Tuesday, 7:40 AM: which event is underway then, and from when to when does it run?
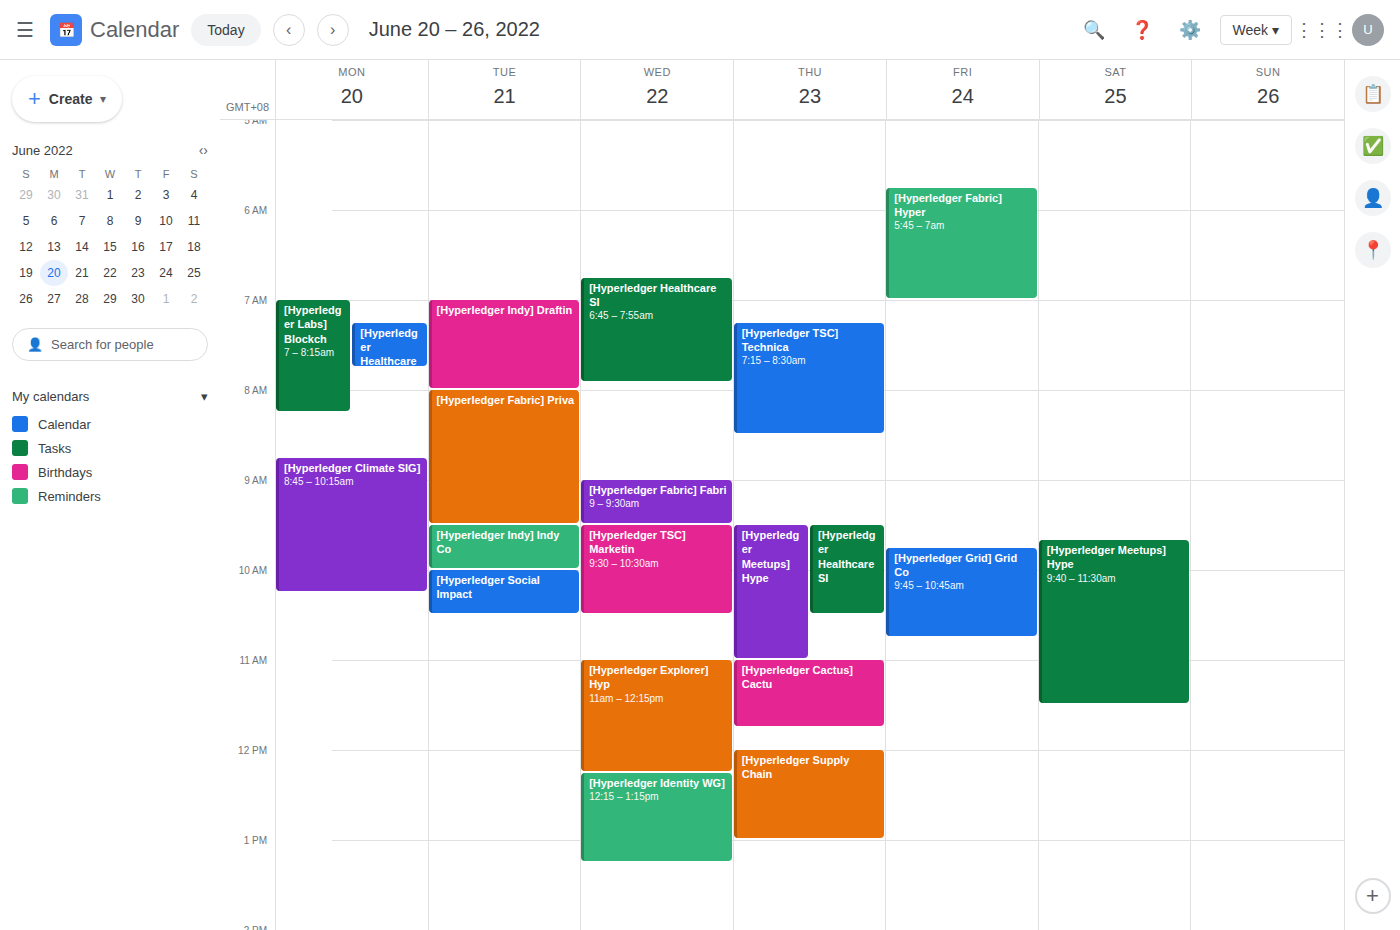
"[Hyperledger Indy] Draftin", 7:00 AM to 8:00 AM